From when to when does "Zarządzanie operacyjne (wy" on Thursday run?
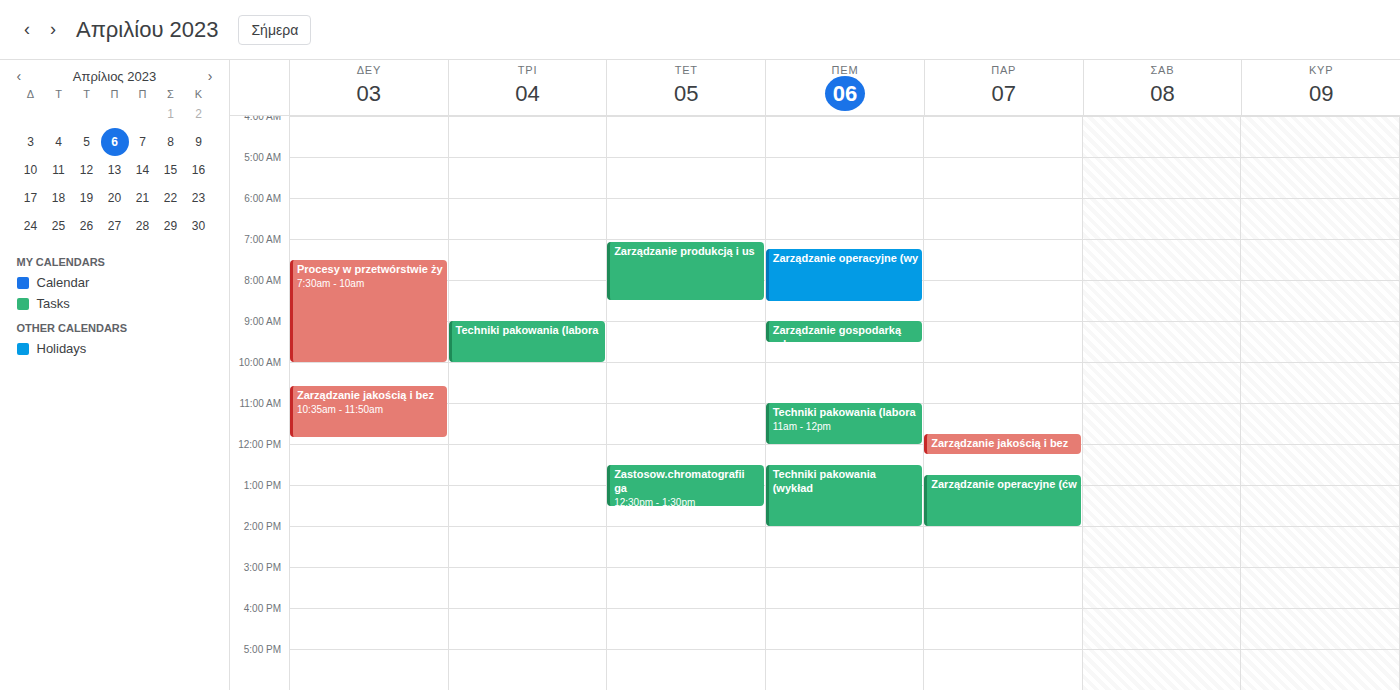
7:15 AM to 8:30 AM